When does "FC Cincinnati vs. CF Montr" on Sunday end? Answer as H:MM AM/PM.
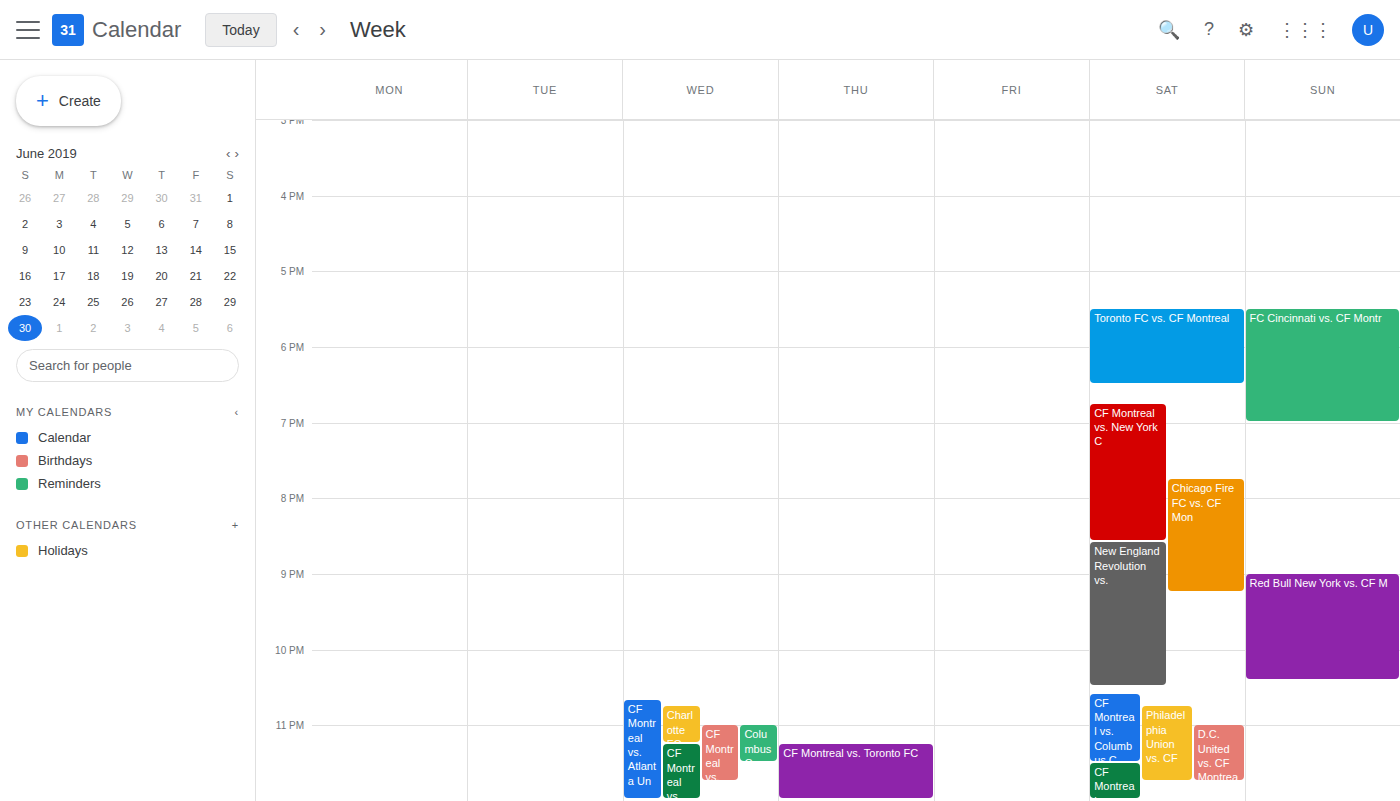
7:00 PM